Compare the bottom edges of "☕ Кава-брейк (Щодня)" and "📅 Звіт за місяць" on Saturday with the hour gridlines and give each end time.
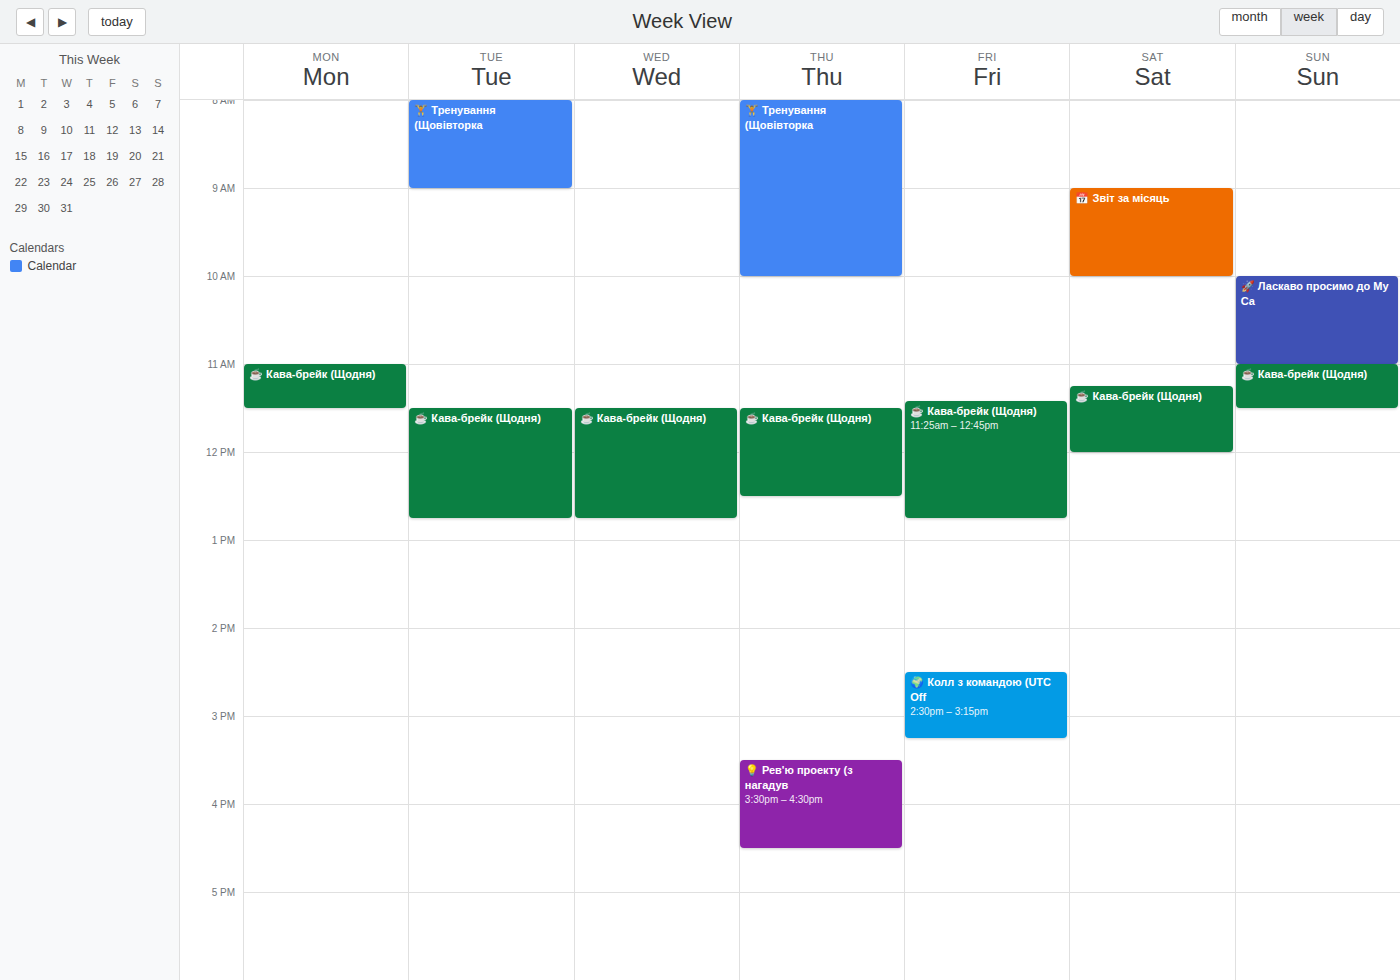
"☕ Кава-брейк (Щодня)": 12:00 PM, exactly on the 12 PM line. "📅 Звіт за місяць": 10:00 AM, exactly on the 10 AM line.